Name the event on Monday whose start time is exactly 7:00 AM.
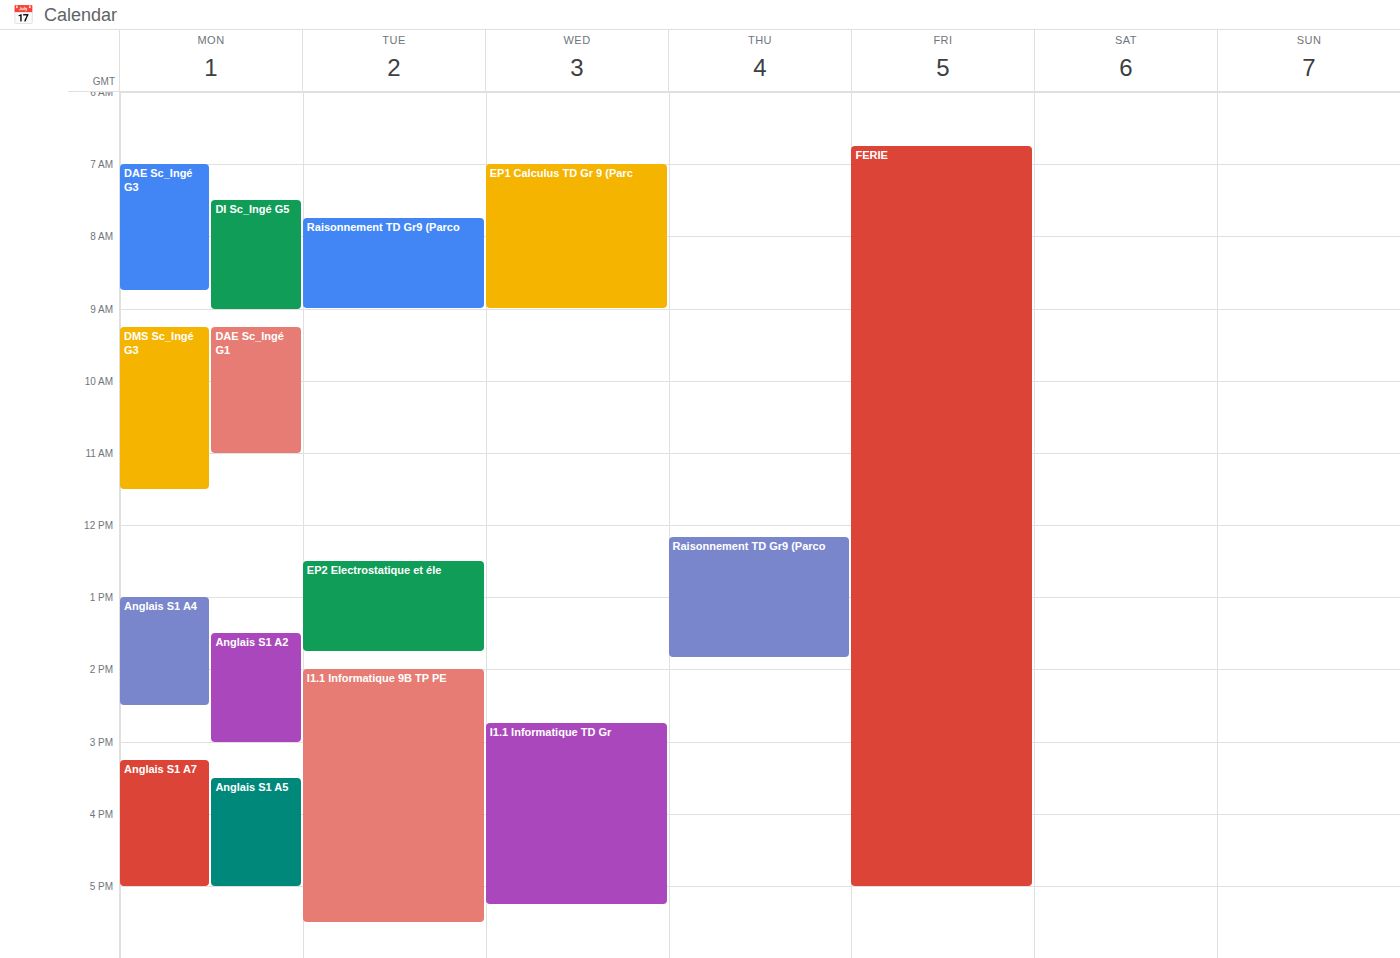
"DAE Sc_Ingé G3"